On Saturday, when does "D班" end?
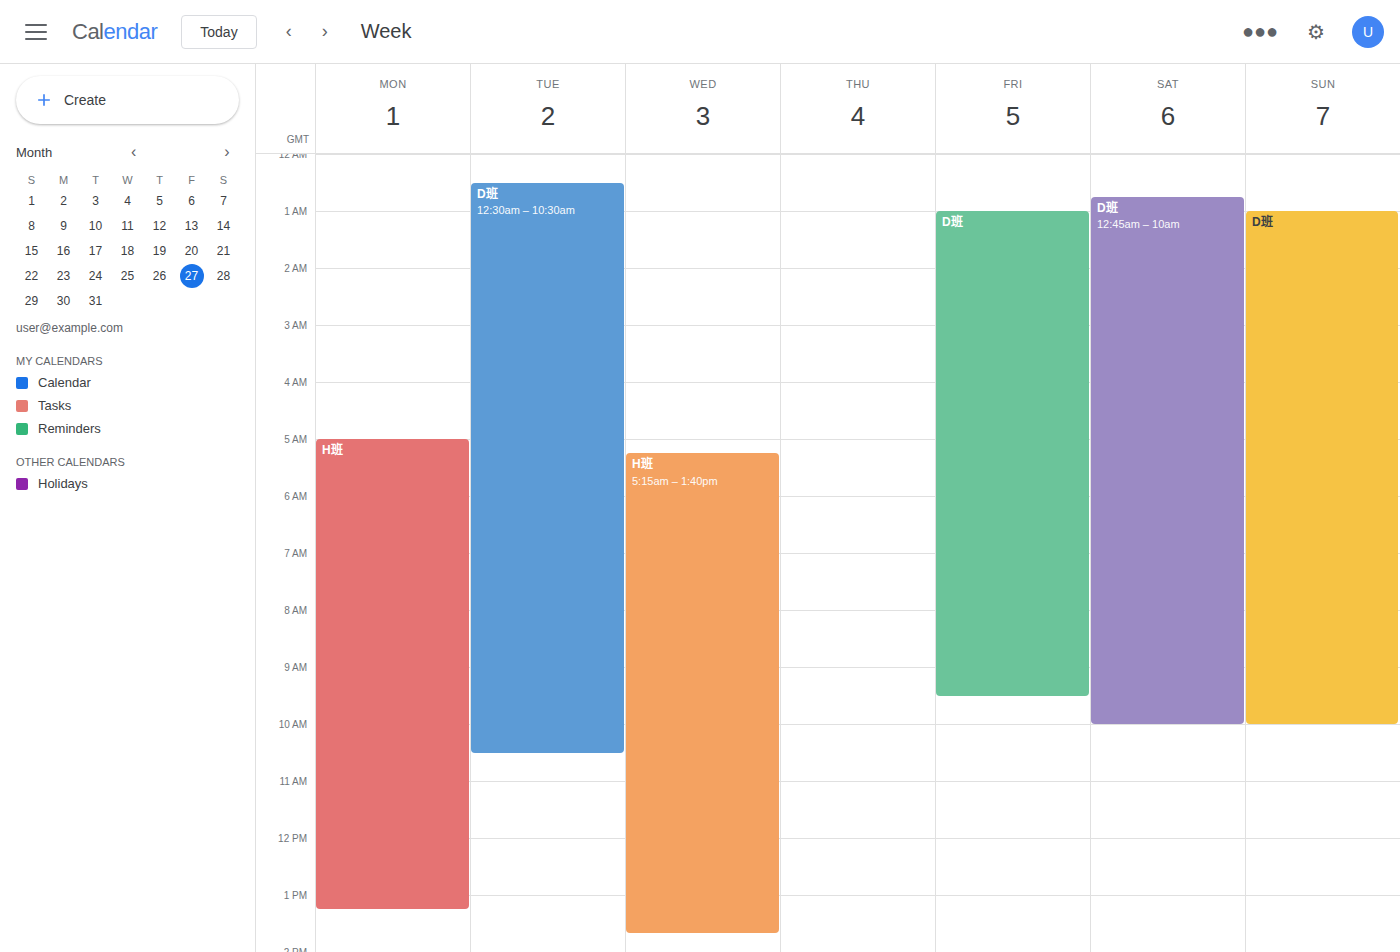
10:00 AM